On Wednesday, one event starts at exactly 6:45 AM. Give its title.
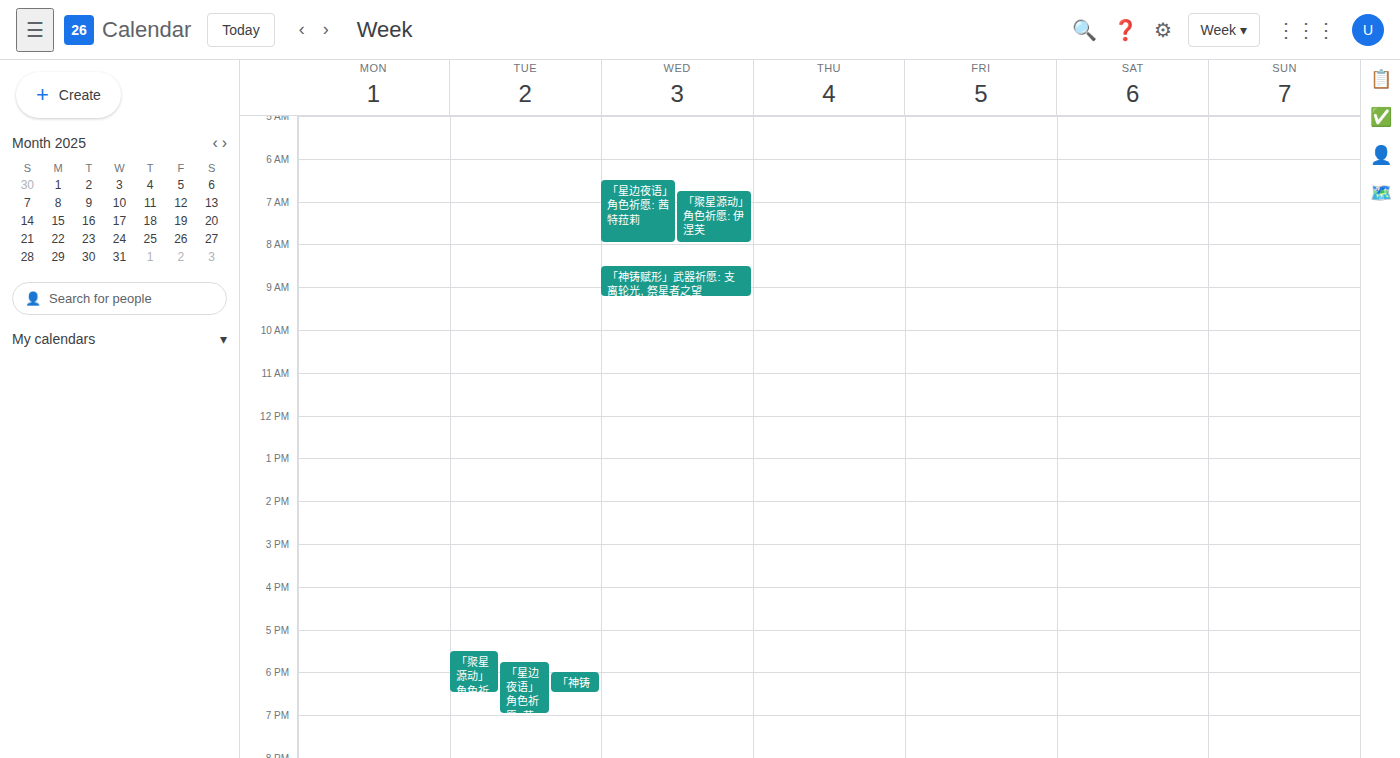
"「聚星源动」角色祈愿: 伊涅芙"